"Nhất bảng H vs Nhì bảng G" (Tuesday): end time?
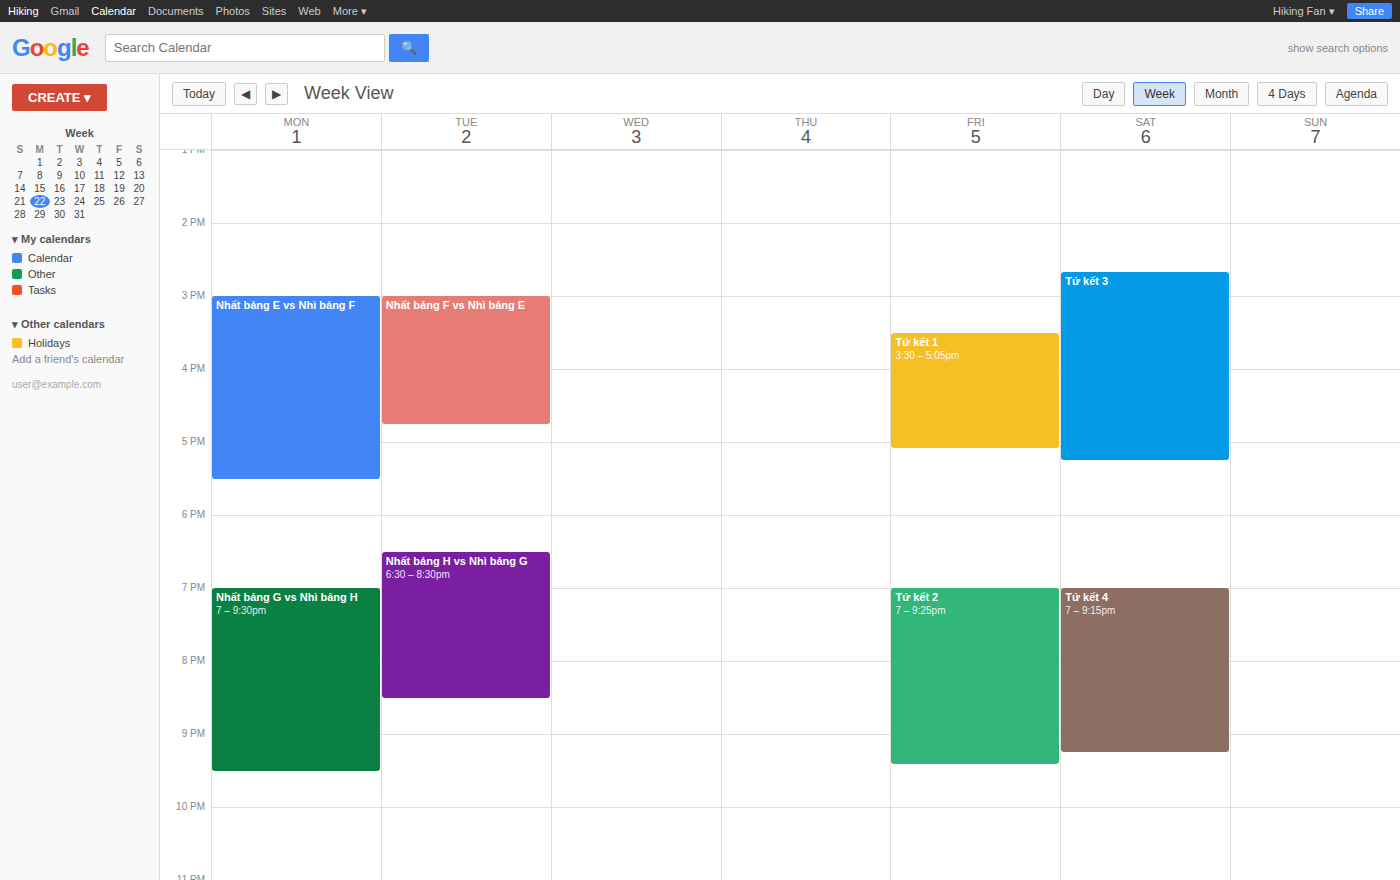
8:30 PM